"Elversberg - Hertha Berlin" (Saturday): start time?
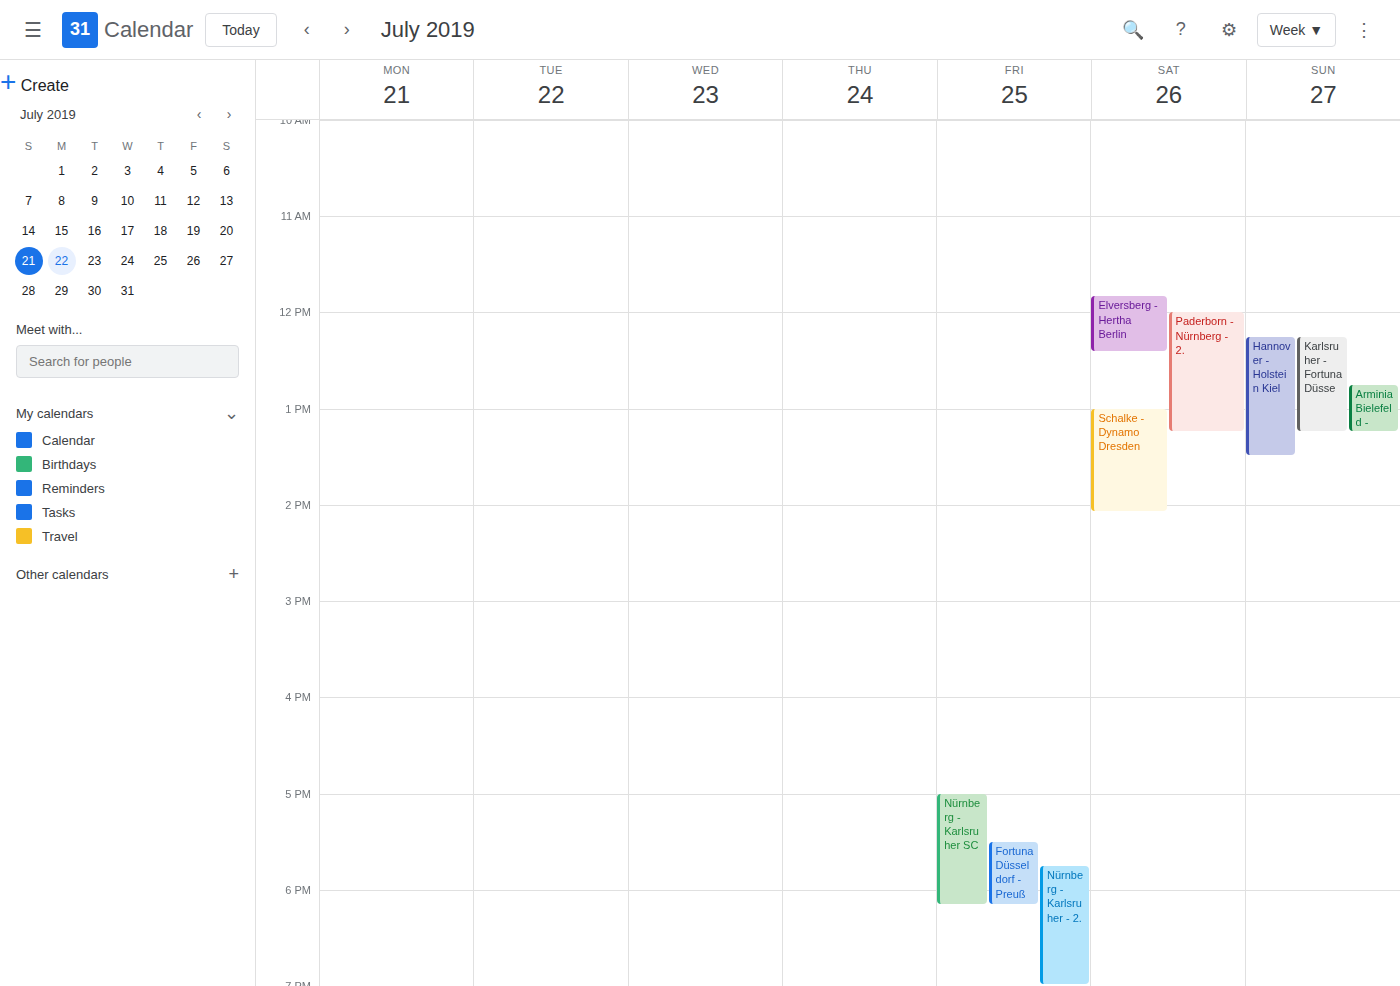
11:50